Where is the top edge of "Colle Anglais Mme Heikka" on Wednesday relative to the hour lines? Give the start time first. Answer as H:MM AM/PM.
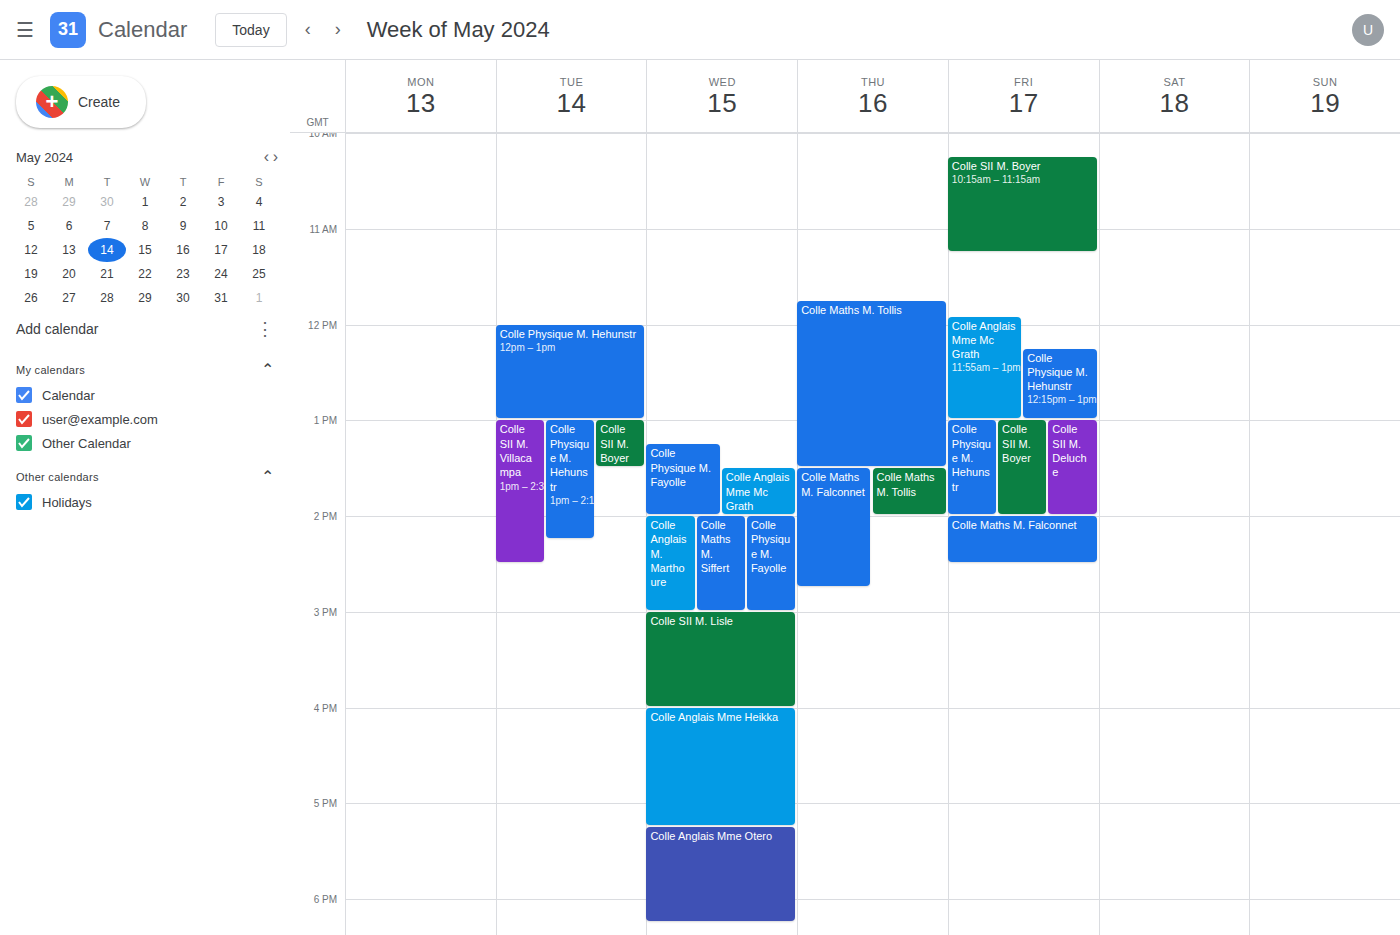
4:00 PM -- exactly on the 4 PM line.